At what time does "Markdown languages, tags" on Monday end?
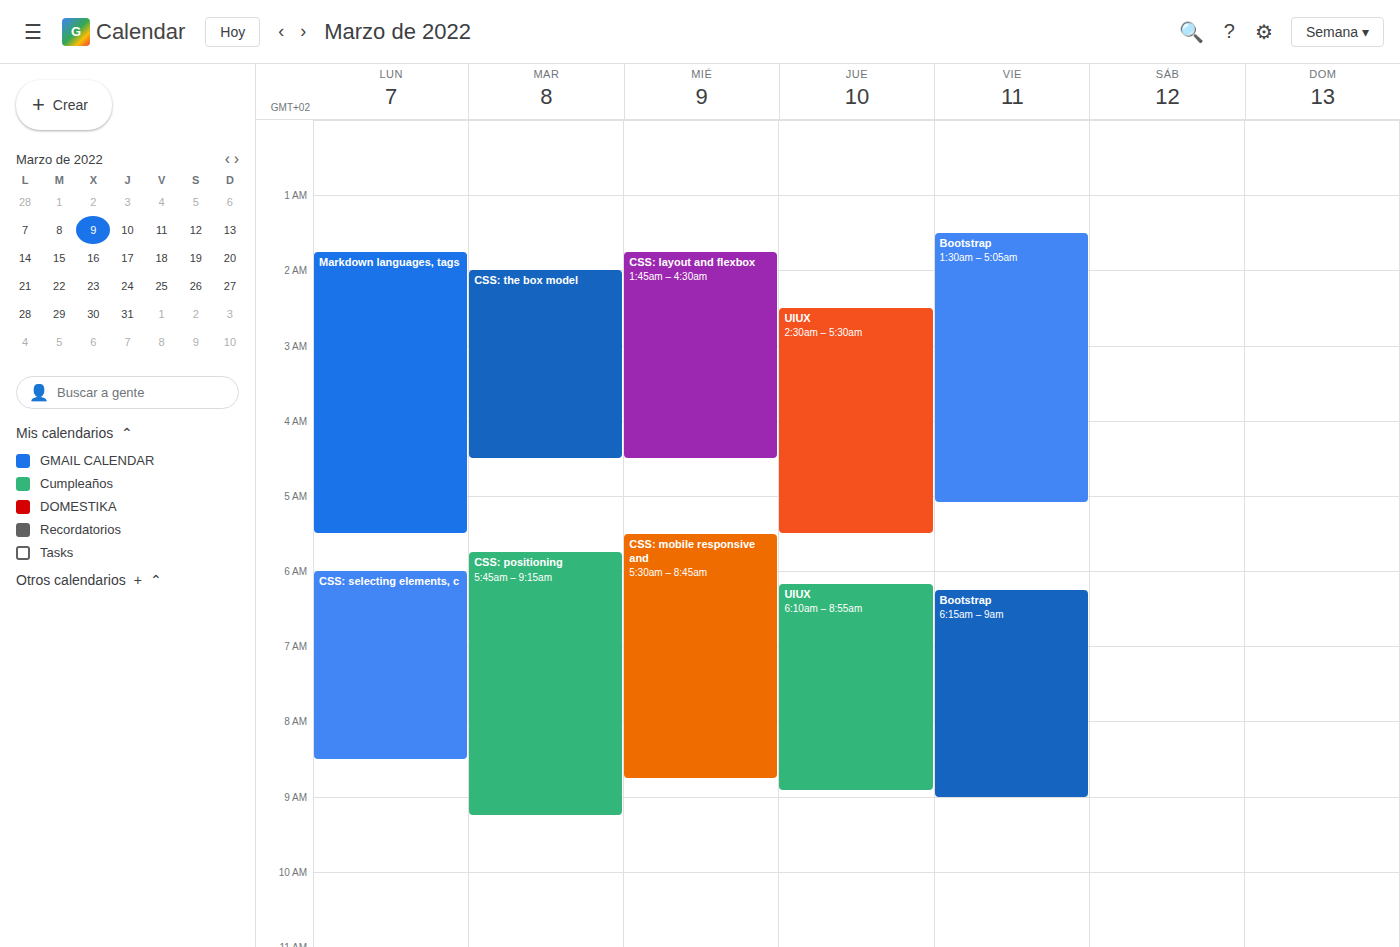
5:30 AM